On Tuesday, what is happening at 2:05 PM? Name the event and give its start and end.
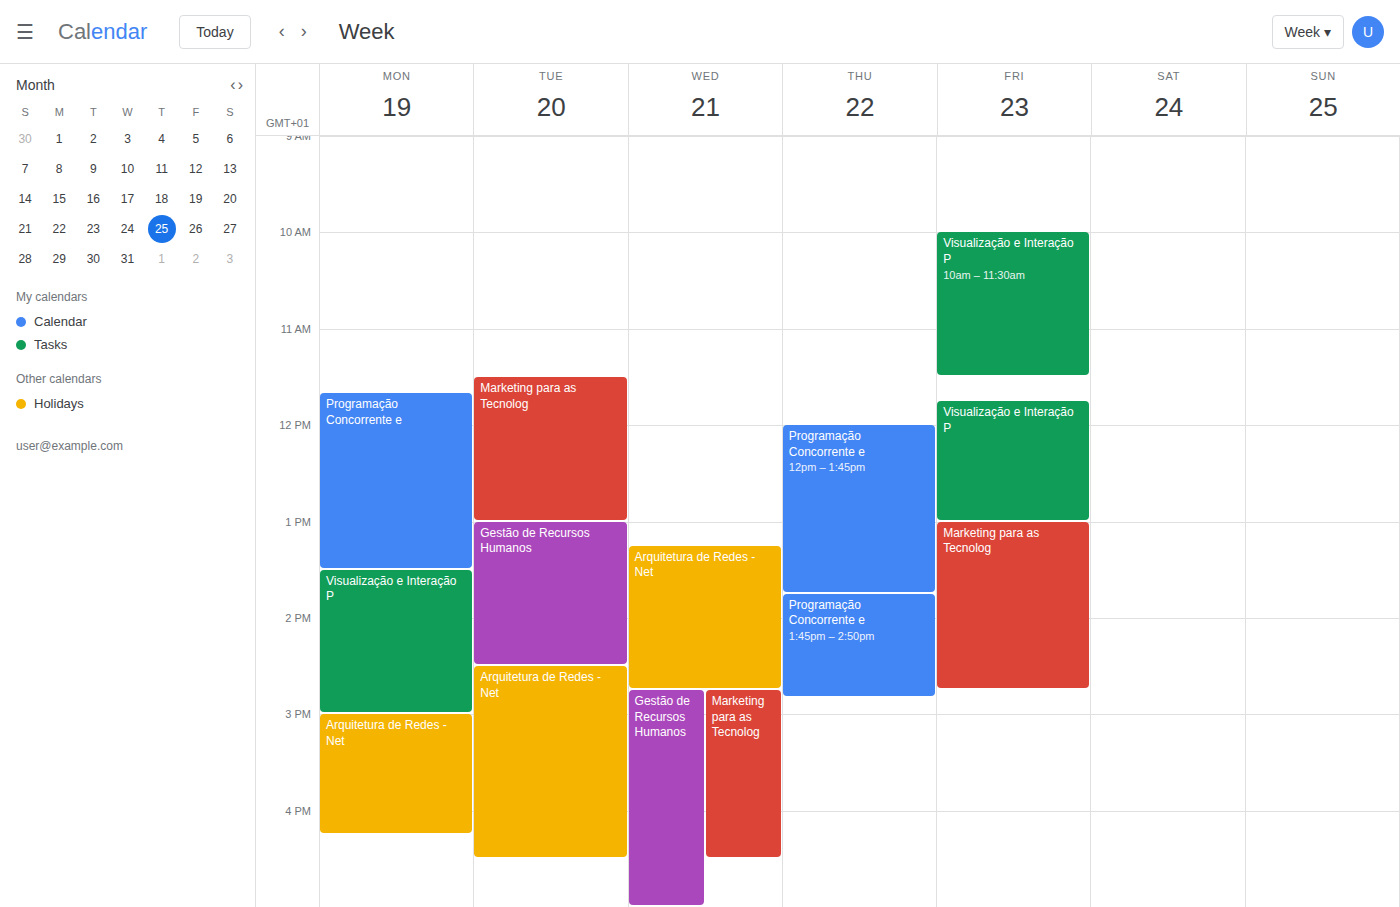
"Gestão de Recursos Humanos", 1:00 PM to 2:30 PM